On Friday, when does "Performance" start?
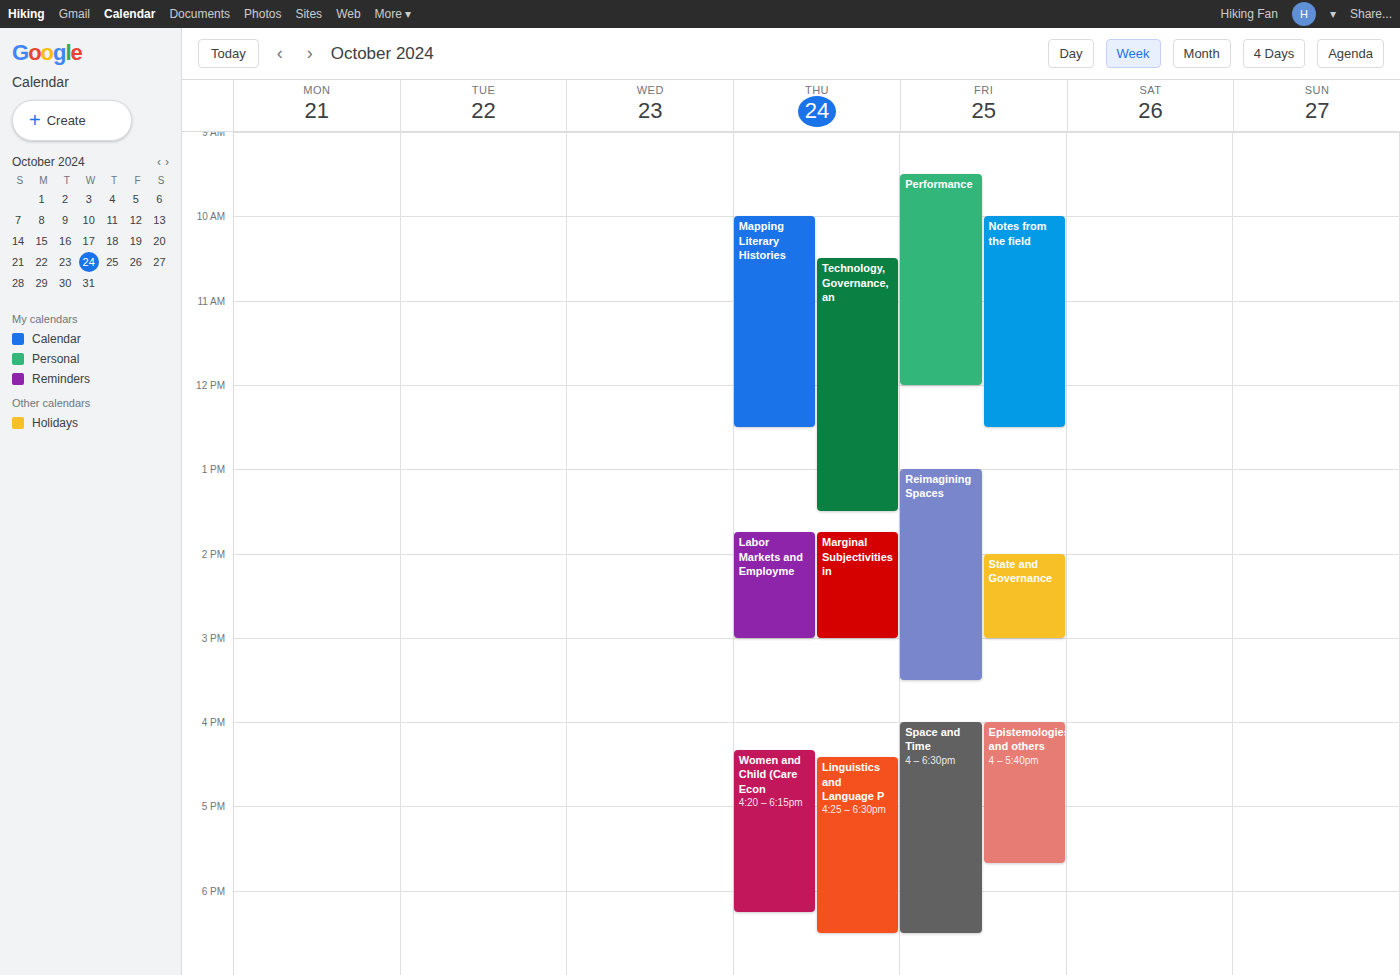
9:30 AM